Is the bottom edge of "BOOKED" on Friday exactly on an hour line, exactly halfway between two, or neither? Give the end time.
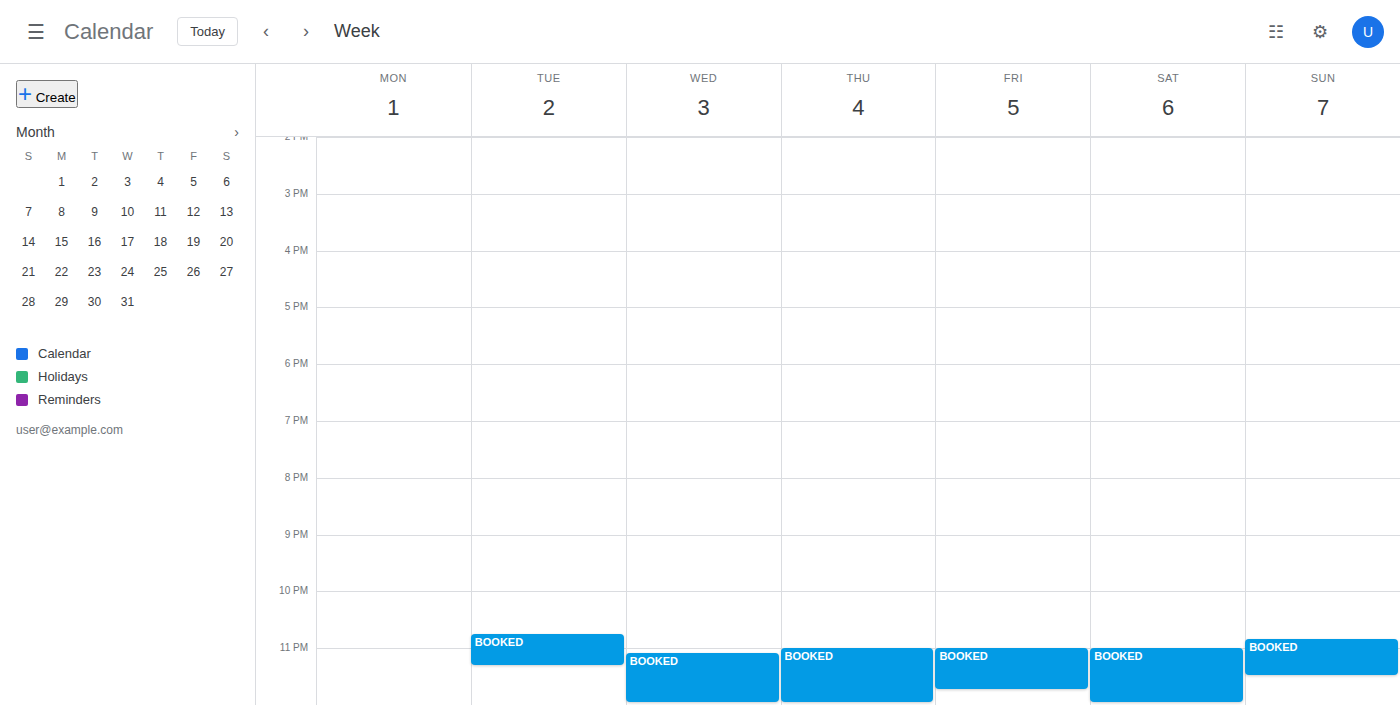
11:45 PM -- neither: three quarters of the way from the 11 PM line to the 12 AM line.